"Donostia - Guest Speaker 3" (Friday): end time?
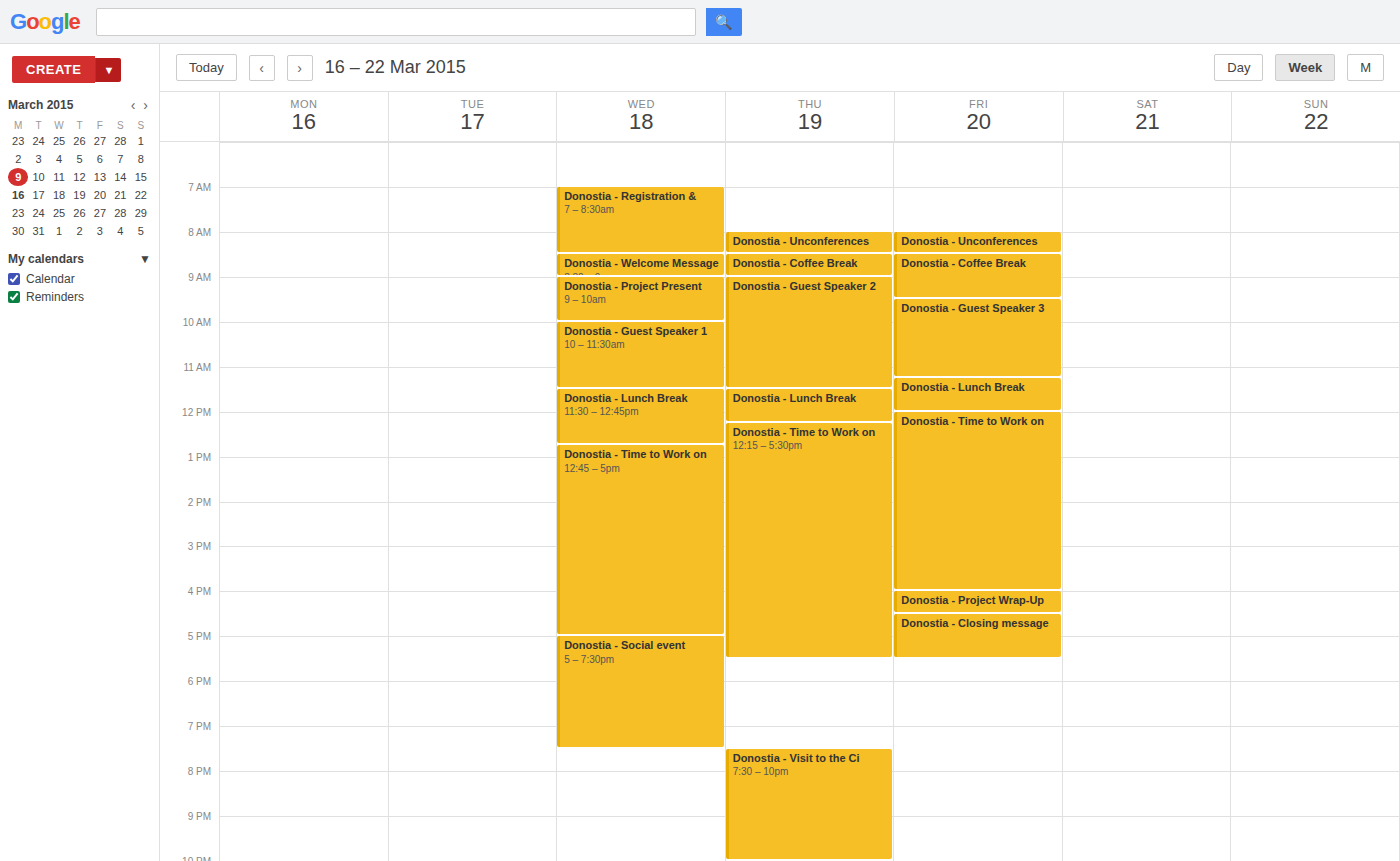
11:15 AM